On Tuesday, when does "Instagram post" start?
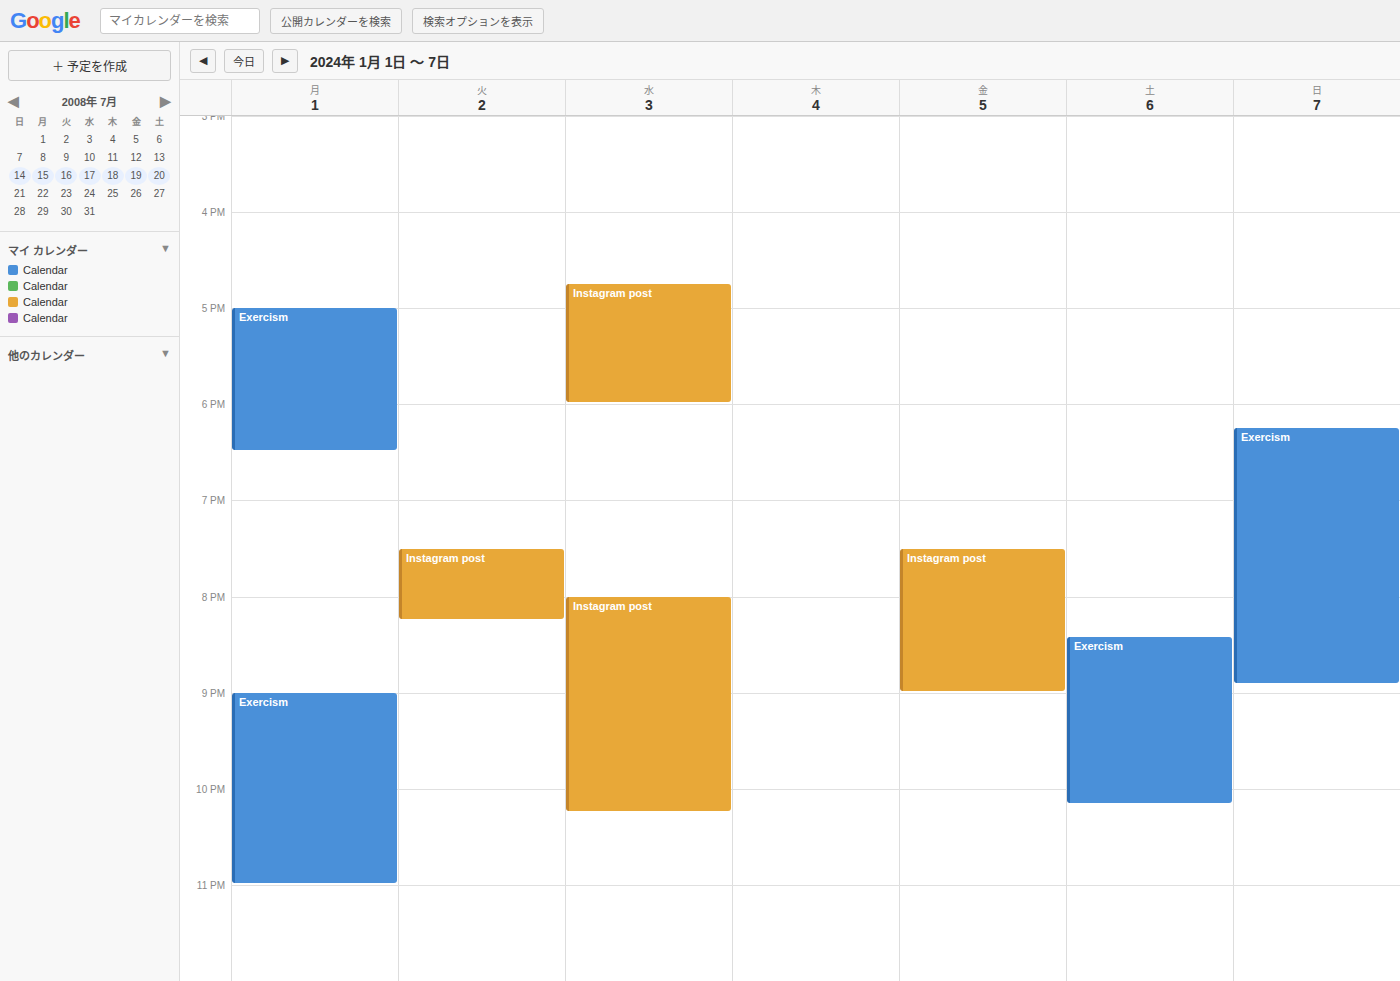
19:30